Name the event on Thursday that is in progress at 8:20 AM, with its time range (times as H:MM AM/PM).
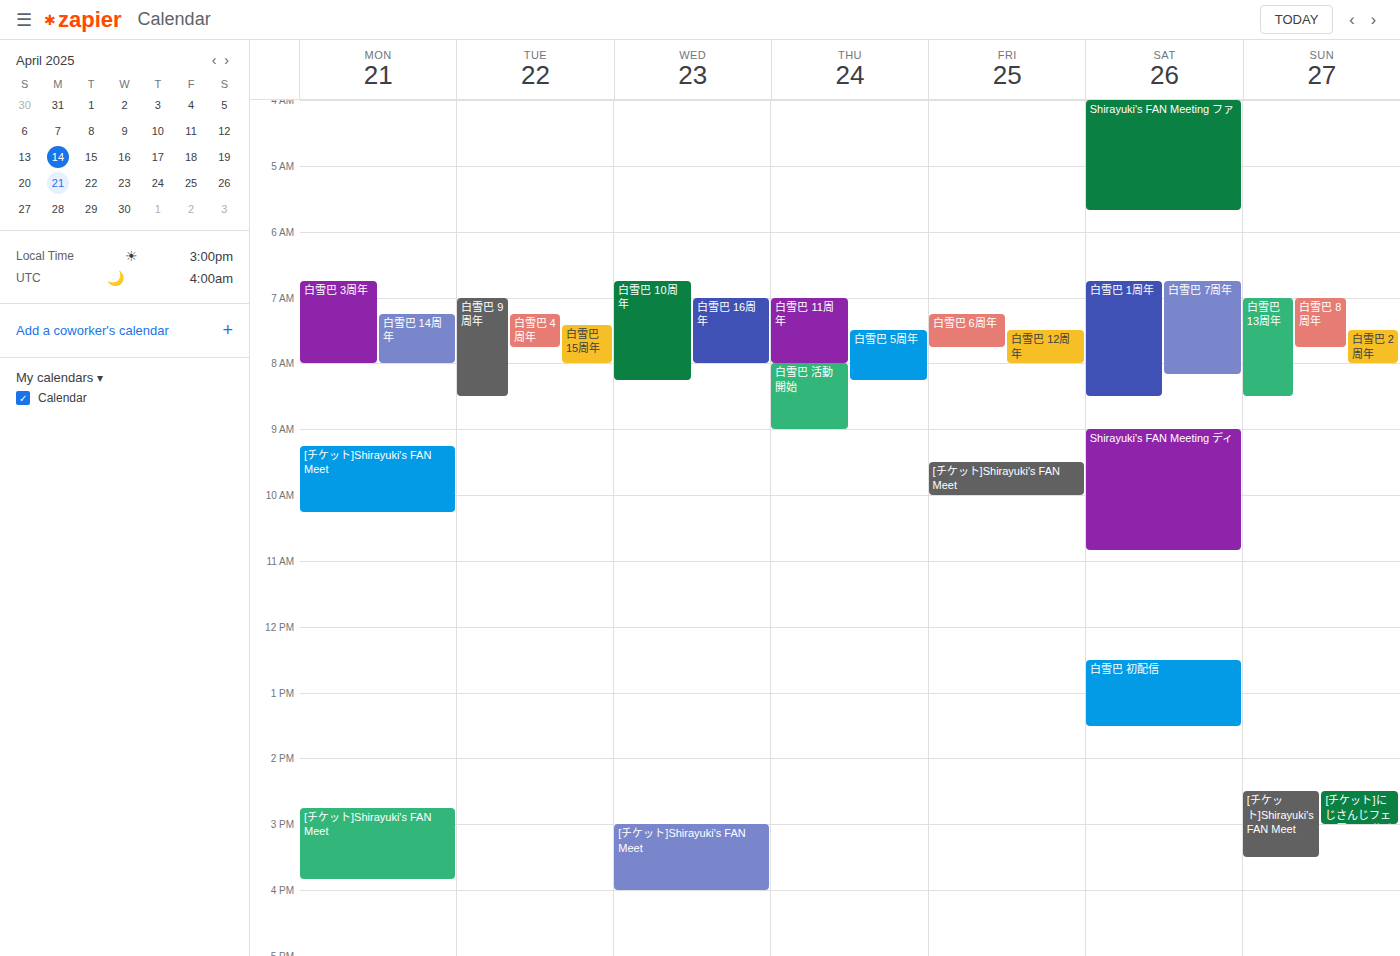
"白雪巴 活動開始", 8:00 AM to 9:00 AM